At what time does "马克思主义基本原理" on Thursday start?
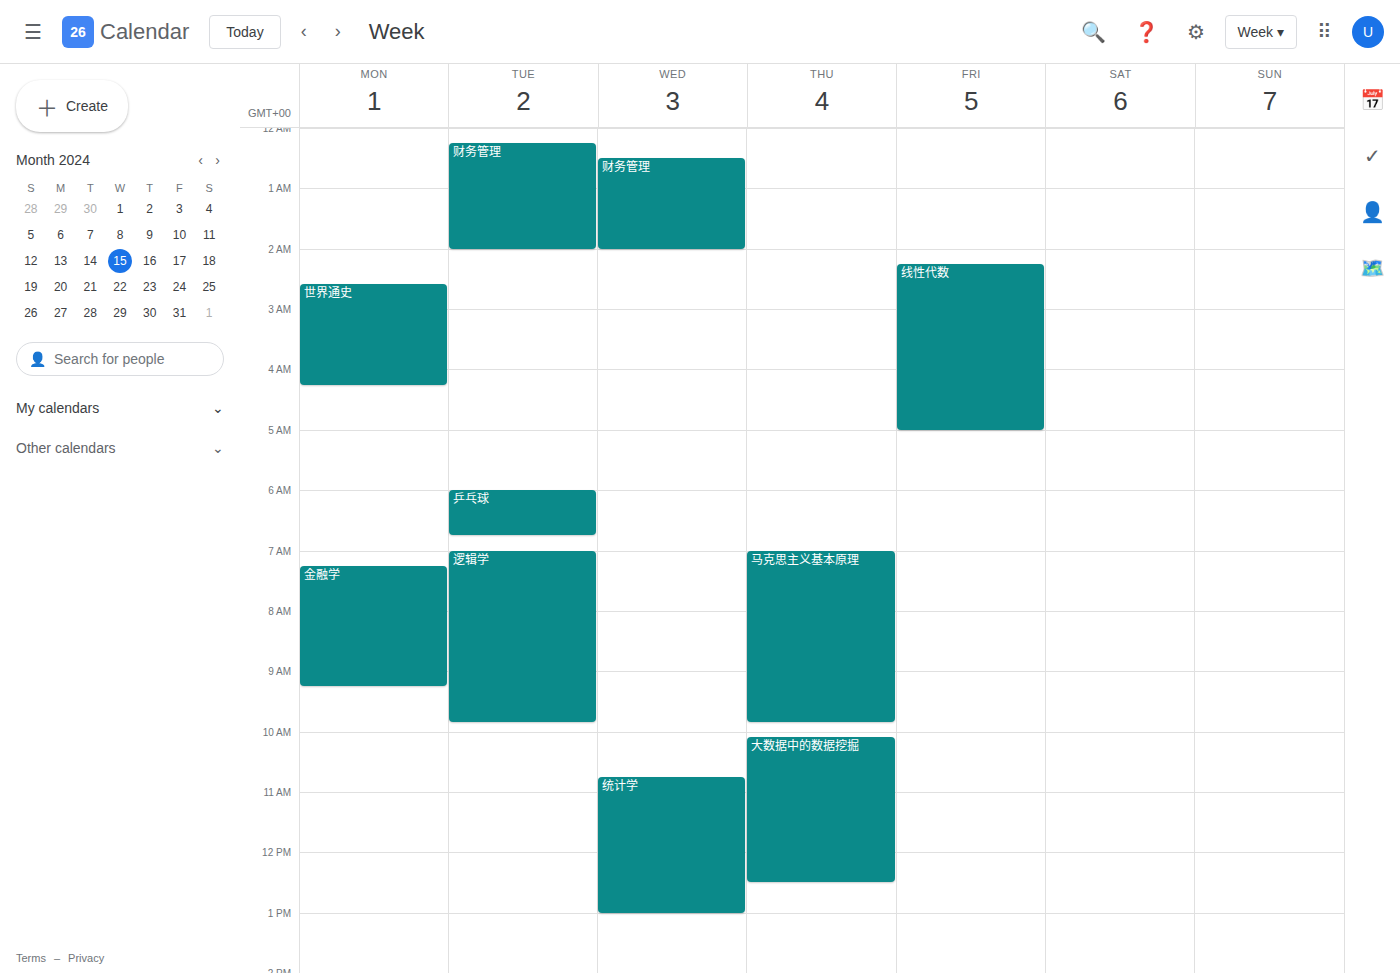
7:00 AM